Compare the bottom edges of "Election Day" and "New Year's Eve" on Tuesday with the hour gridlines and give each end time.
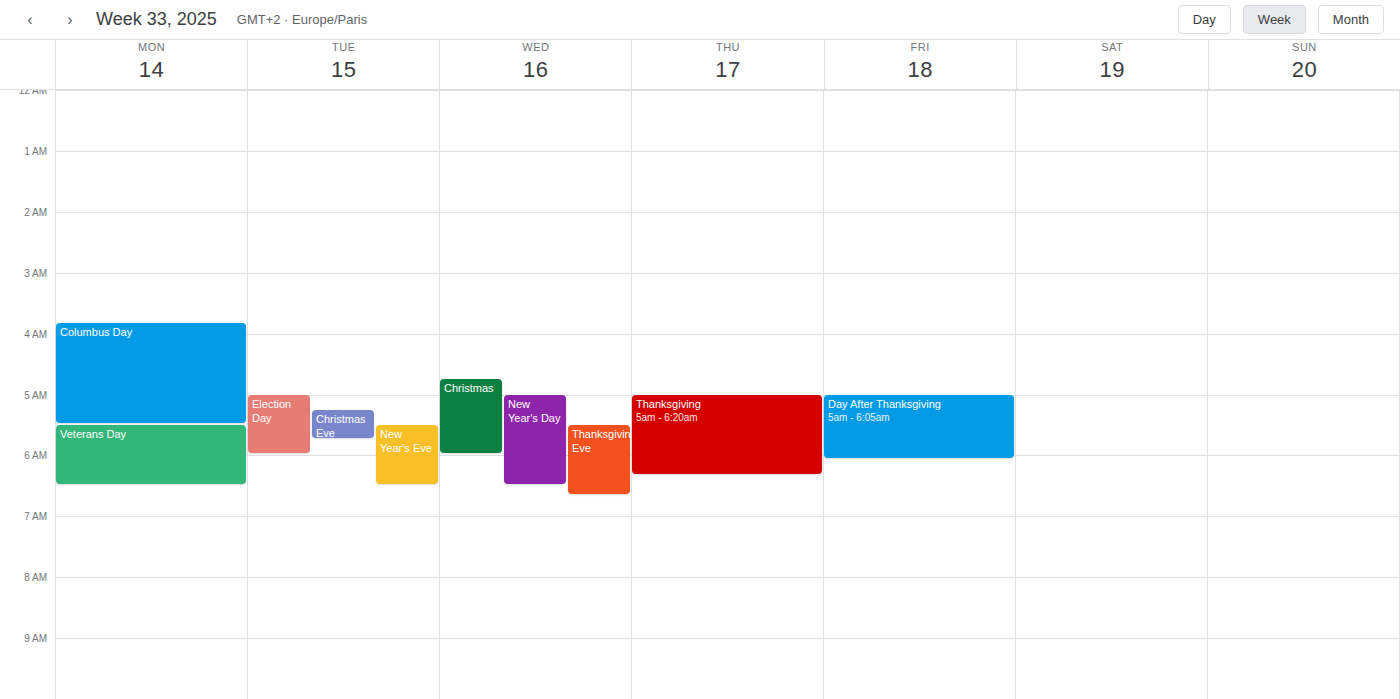
"Election Day": 6:00 AM, exactly on the 6 AM line. "New Year's Eve": 6:30 AM, halfway between the 6 AM and 7 AM lines.